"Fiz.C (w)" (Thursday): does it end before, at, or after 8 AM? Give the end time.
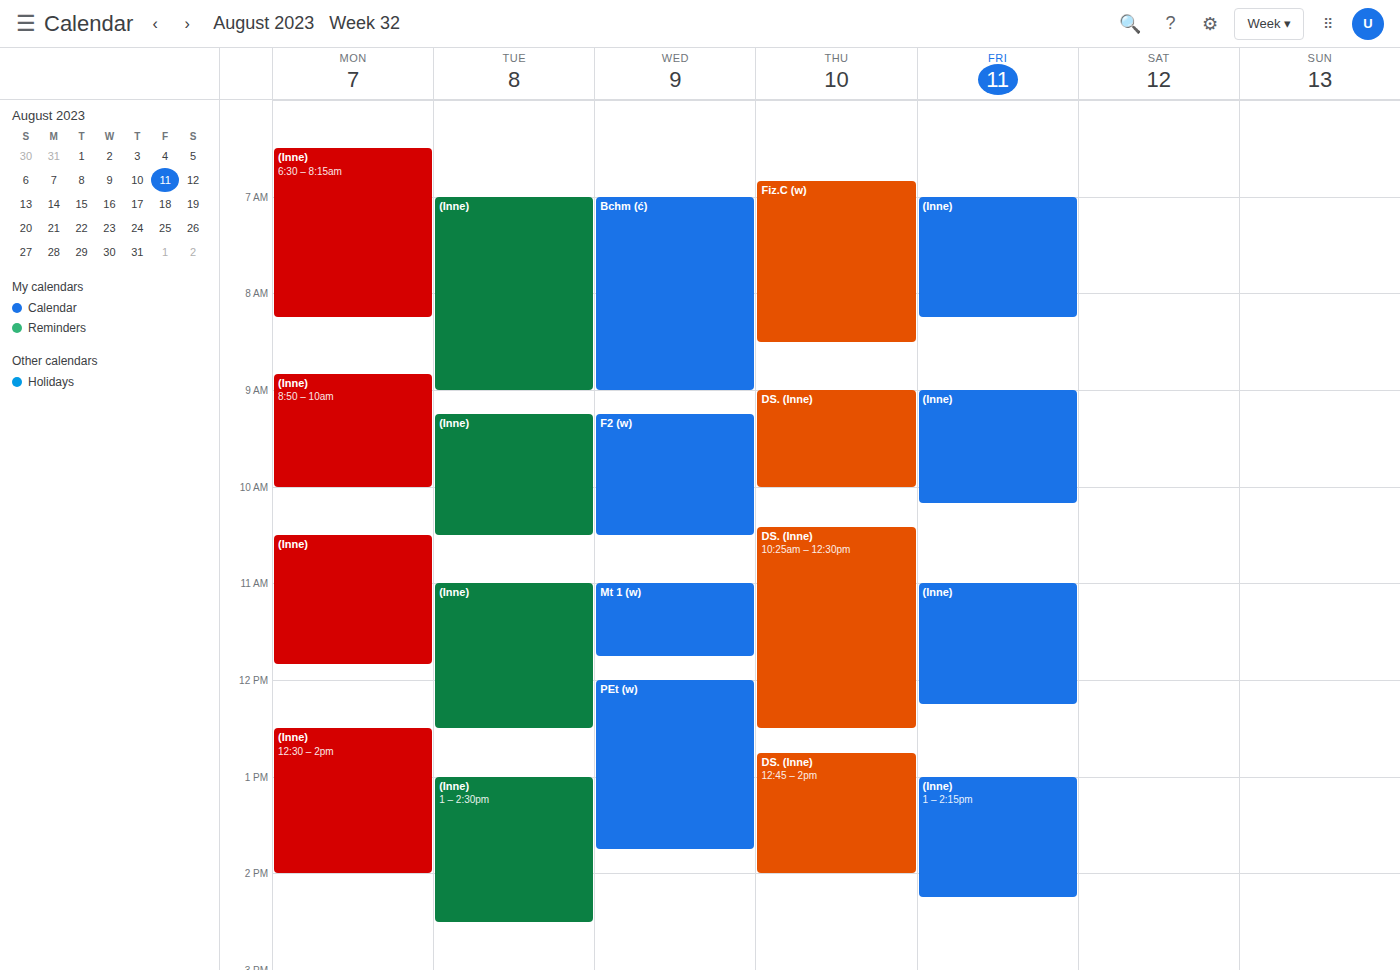
8:30 AM -- after 8 AM, 30 minutes below the 8 AM line.